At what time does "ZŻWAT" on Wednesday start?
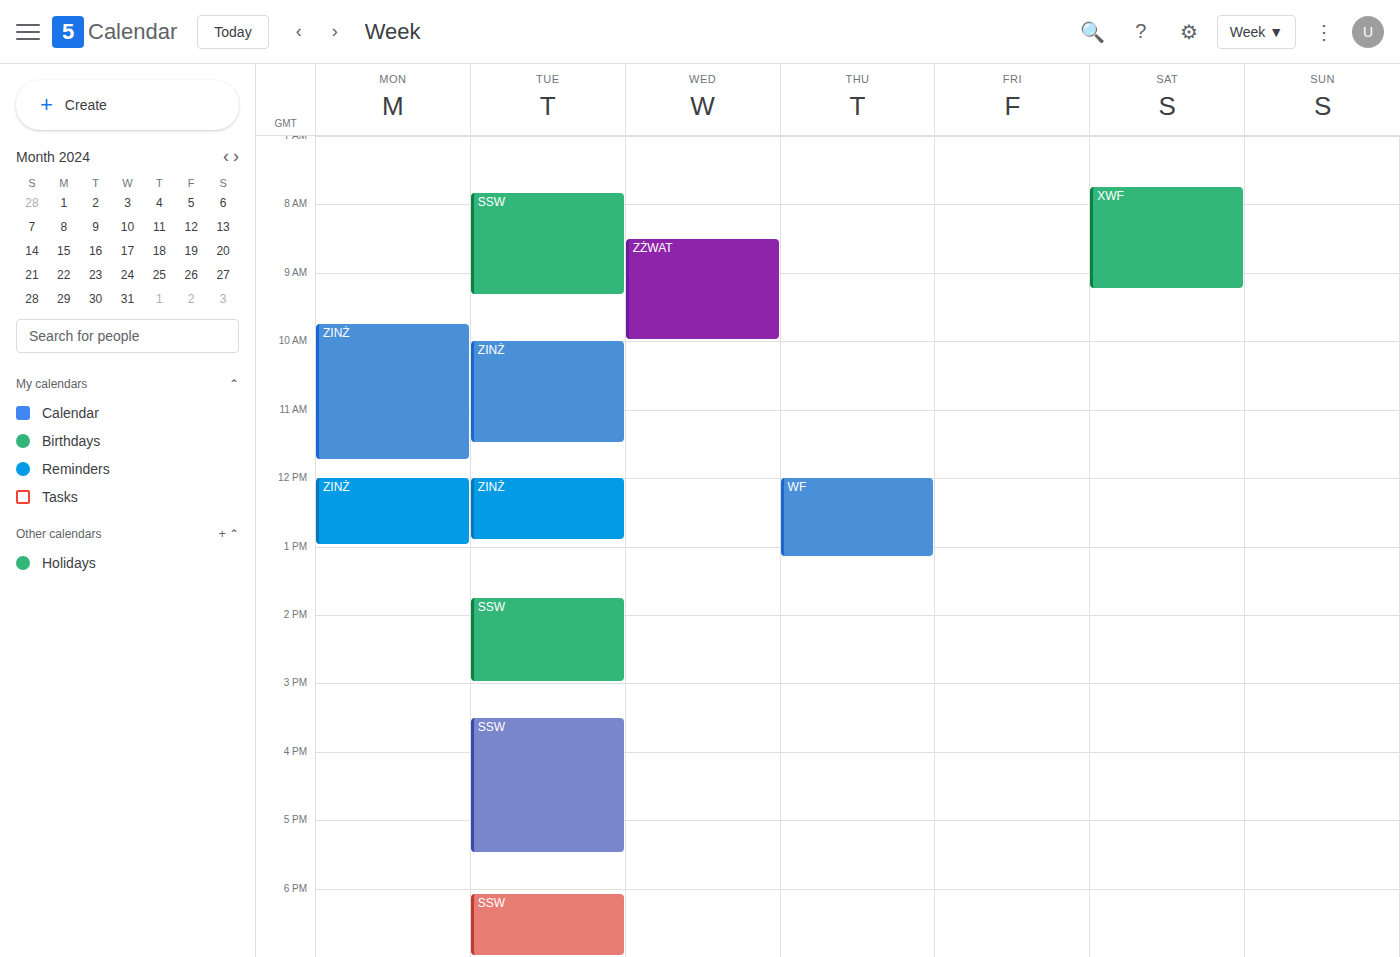
8:30 AM